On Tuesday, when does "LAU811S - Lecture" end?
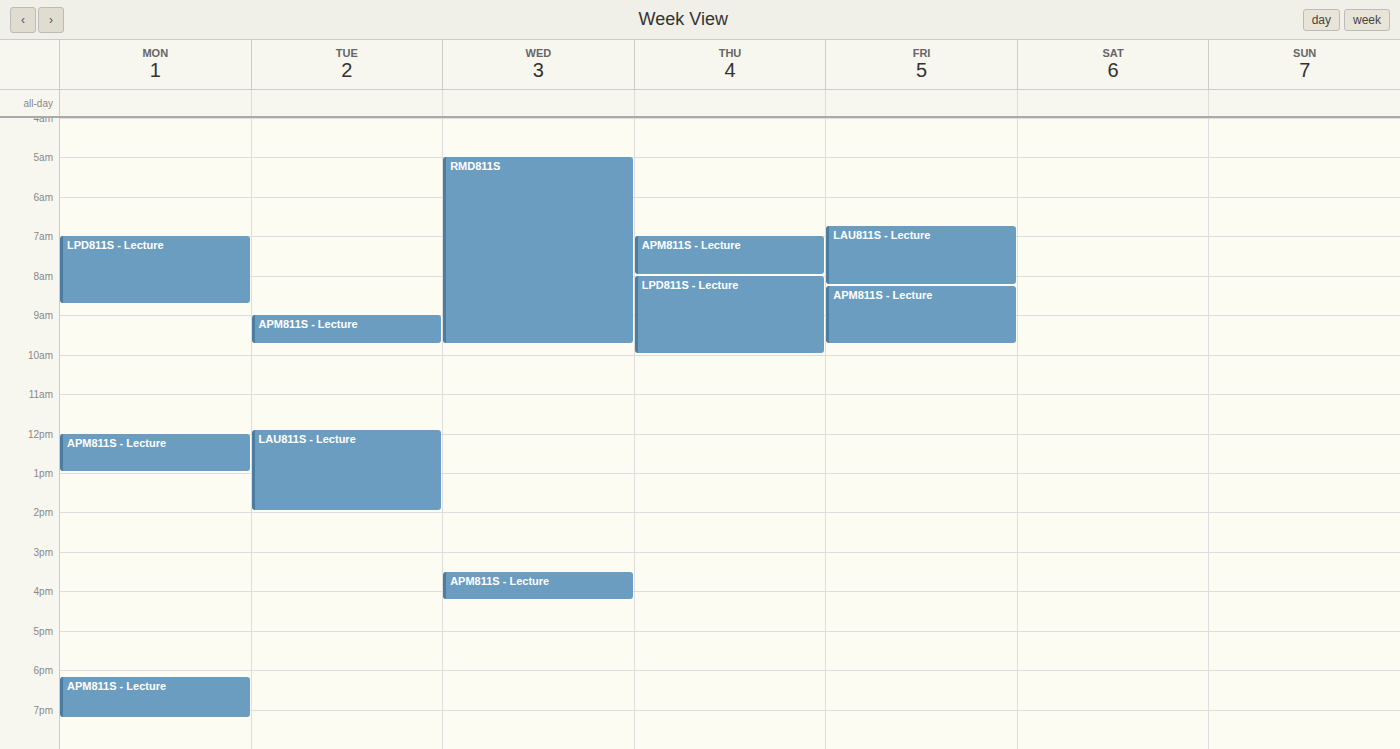
2:00 PM